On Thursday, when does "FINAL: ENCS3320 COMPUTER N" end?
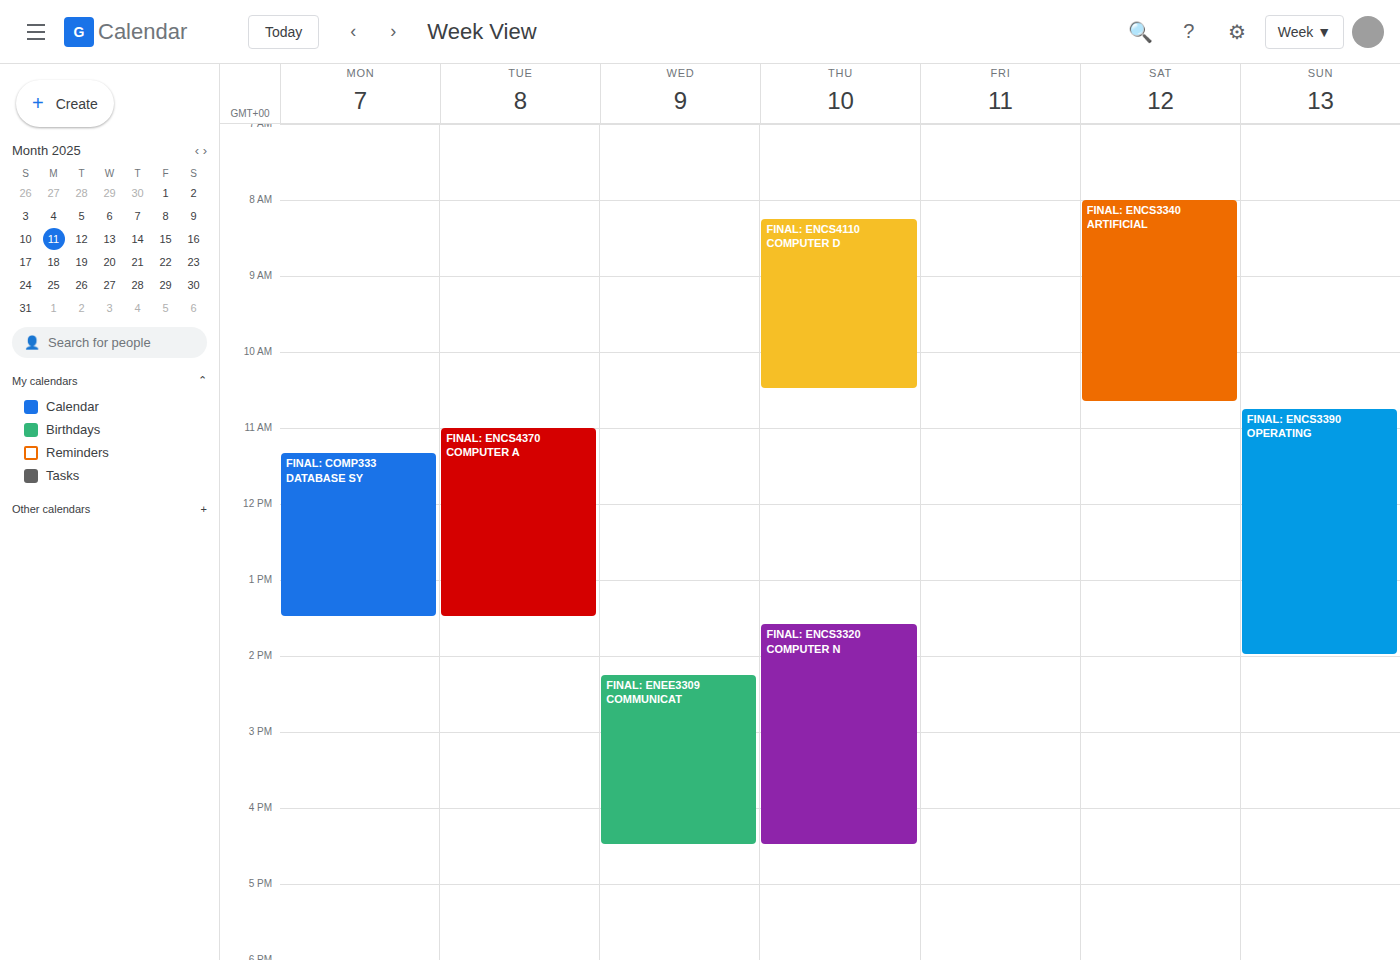
4:30 PM